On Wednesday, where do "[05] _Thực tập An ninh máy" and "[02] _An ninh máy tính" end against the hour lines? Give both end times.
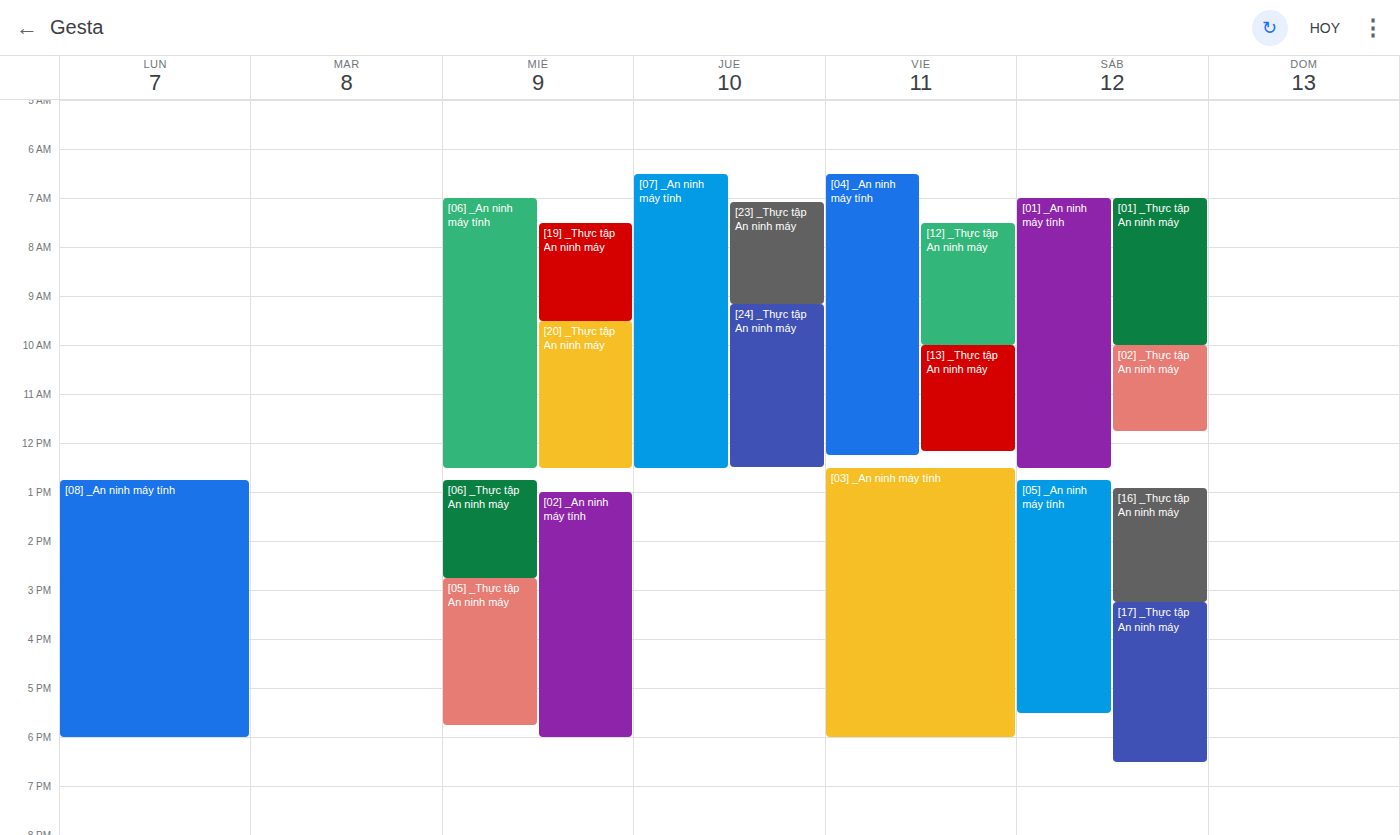
"[05] _Thực tập An ninh máy": 5:45 PM, neither: three quarters of the way from the 5 PM line to the 6 PM line. "[02] _An ninh máy tính": 6:00 PM, exactly on the 6 PM line.